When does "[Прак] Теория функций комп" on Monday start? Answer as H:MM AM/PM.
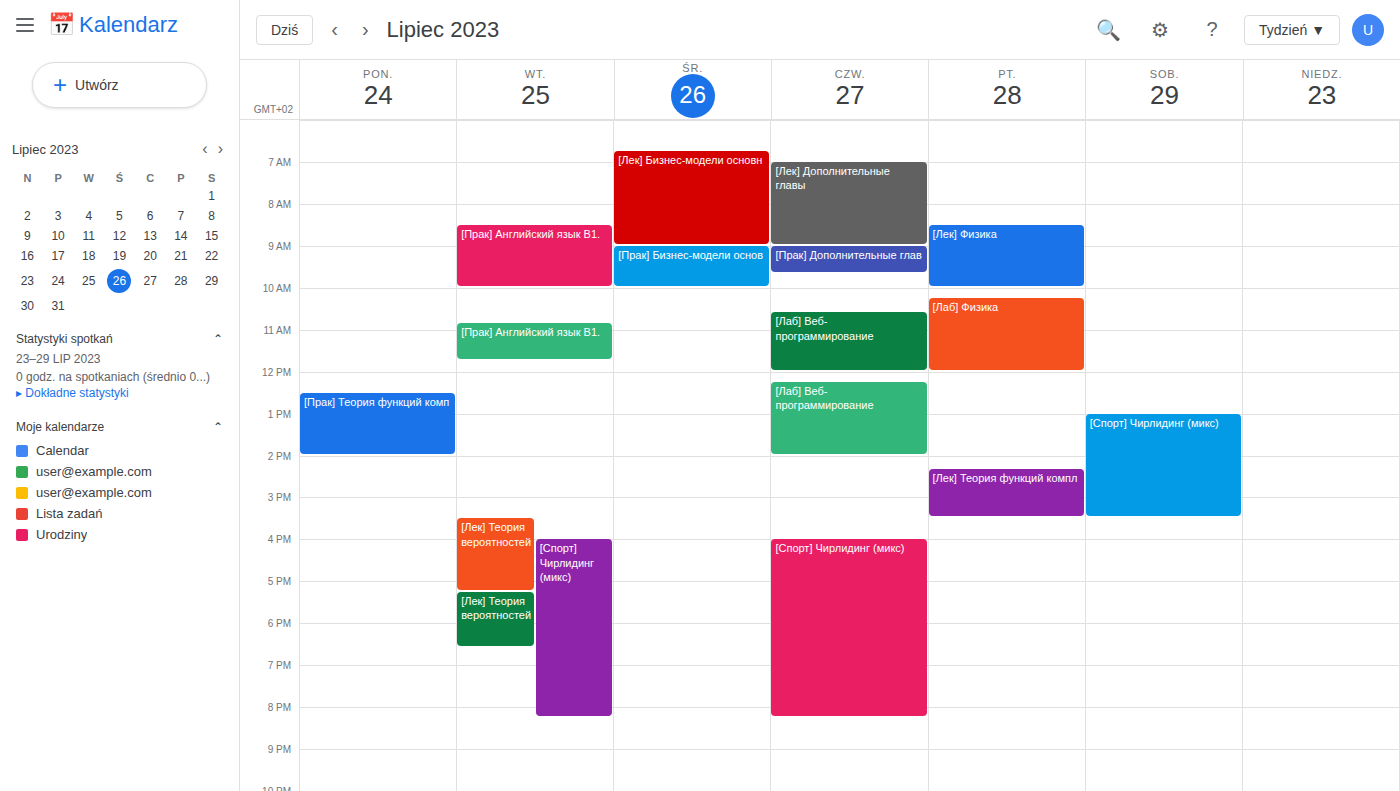
12:30 PM